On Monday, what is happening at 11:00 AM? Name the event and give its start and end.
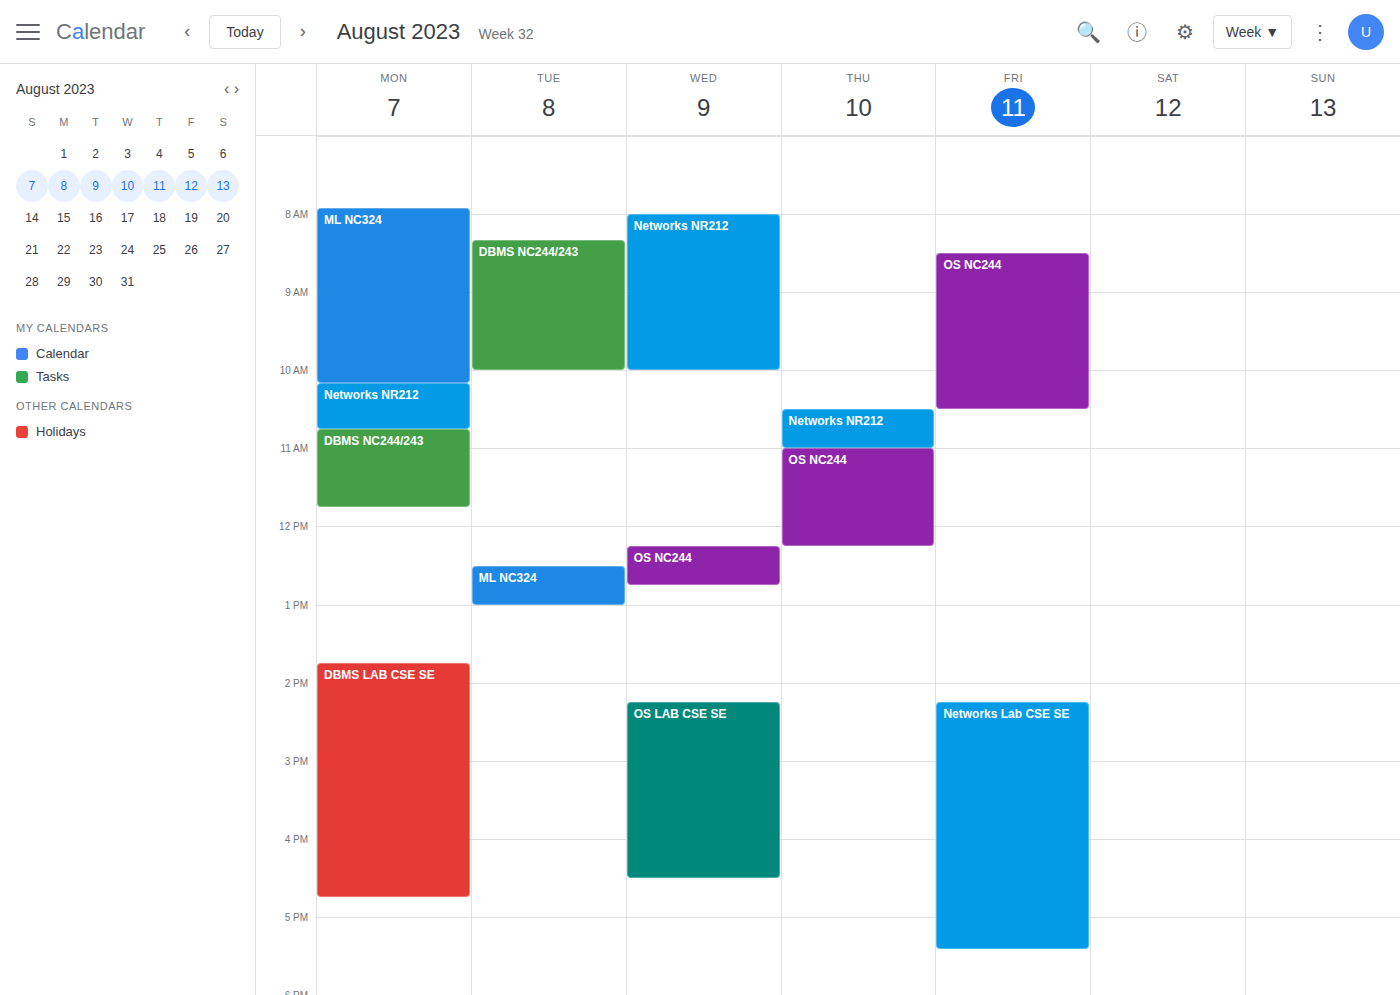
"DBMS NC244/243", 10:45 AM to 11:45 AM